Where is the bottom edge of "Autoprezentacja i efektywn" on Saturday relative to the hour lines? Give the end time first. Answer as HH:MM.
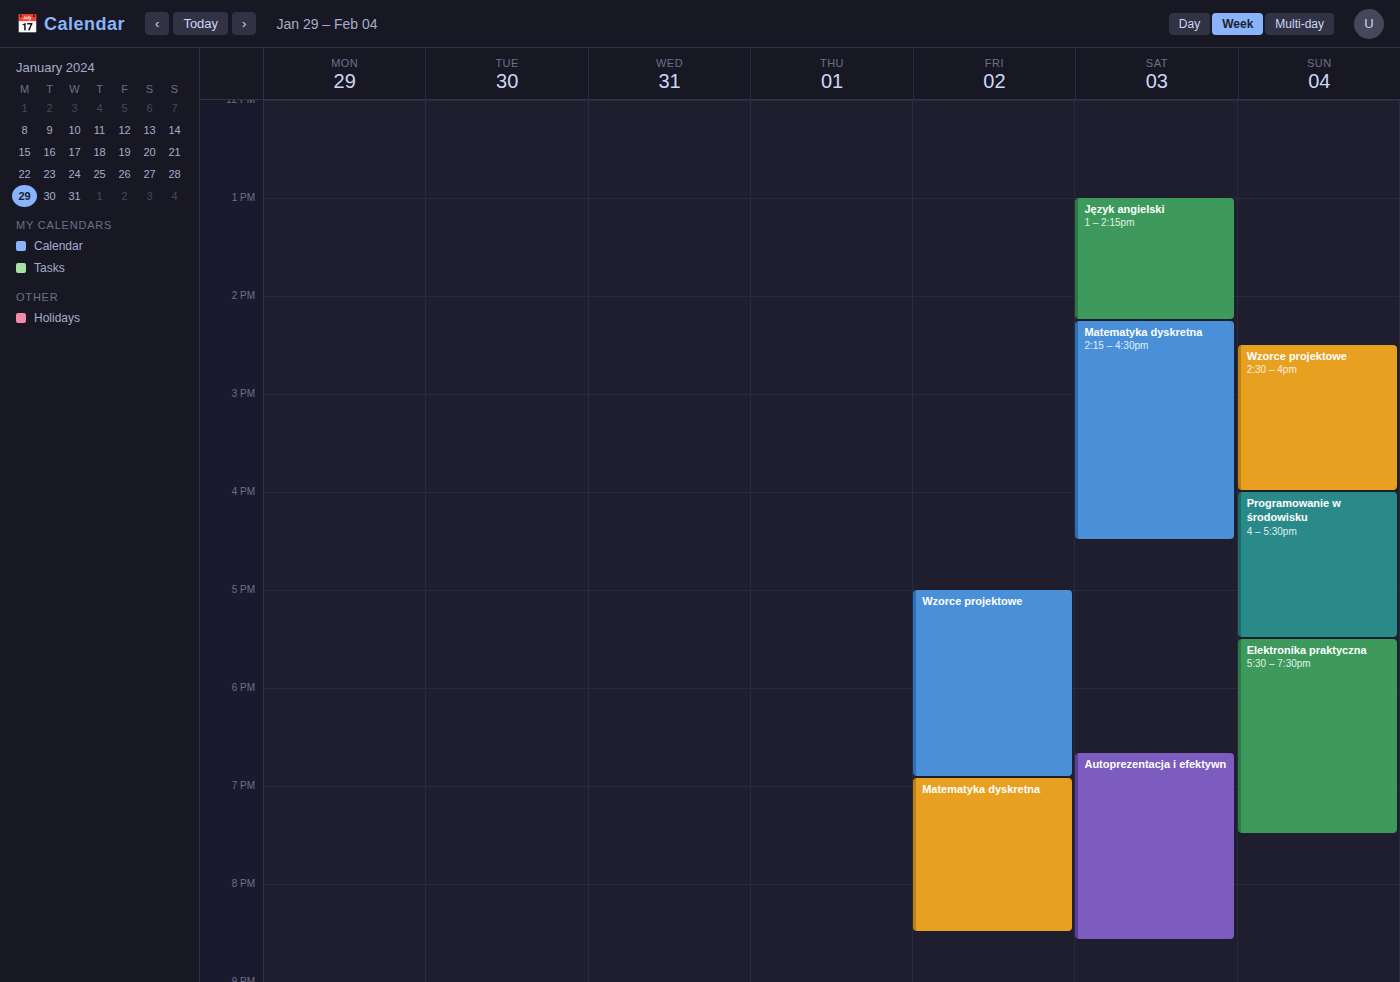
20:35 -- neither: 35 minutes below the 20:00 line and 25 minutes above the 21:00 line.